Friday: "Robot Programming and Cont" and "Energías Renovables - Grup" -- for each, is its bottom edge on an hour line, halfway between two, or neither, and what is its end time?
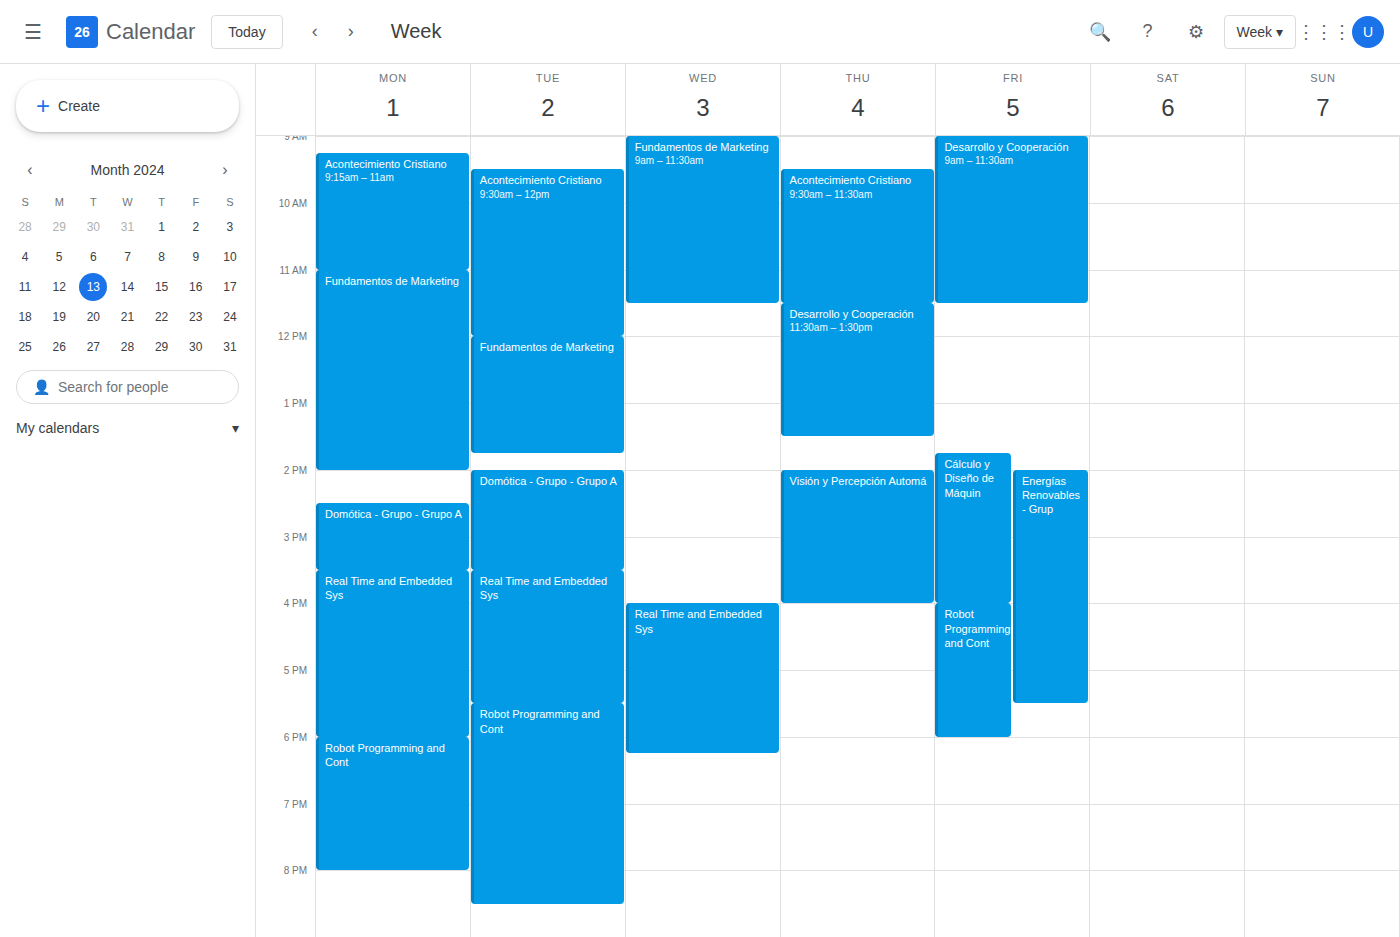
"Robot Programming and Cont": 6:00 PM, exactly on the 6 PM line. "Energías Renovables - Grup": 5:30 PM, halfway between the 5 PM and 6 PM lines.